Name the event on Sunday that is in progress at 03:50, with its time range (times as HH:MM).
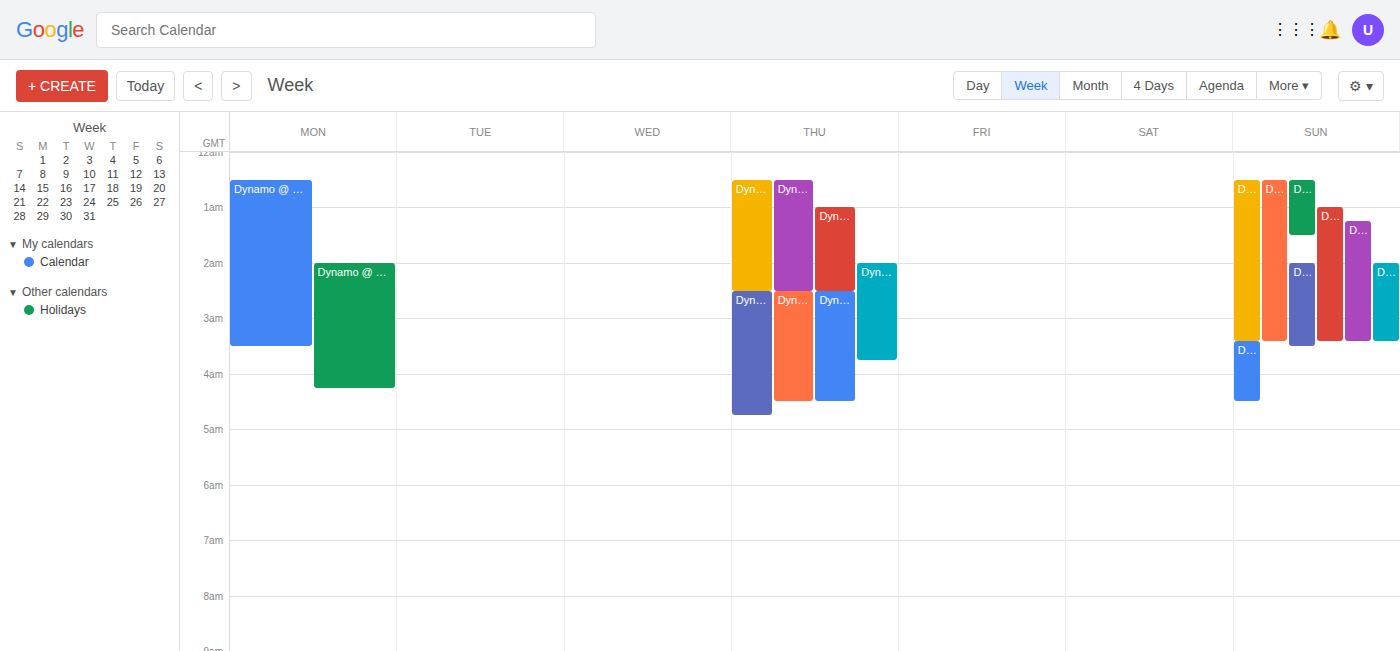
"Dynamo @ LA Galaxy", 03:25 to 04:30